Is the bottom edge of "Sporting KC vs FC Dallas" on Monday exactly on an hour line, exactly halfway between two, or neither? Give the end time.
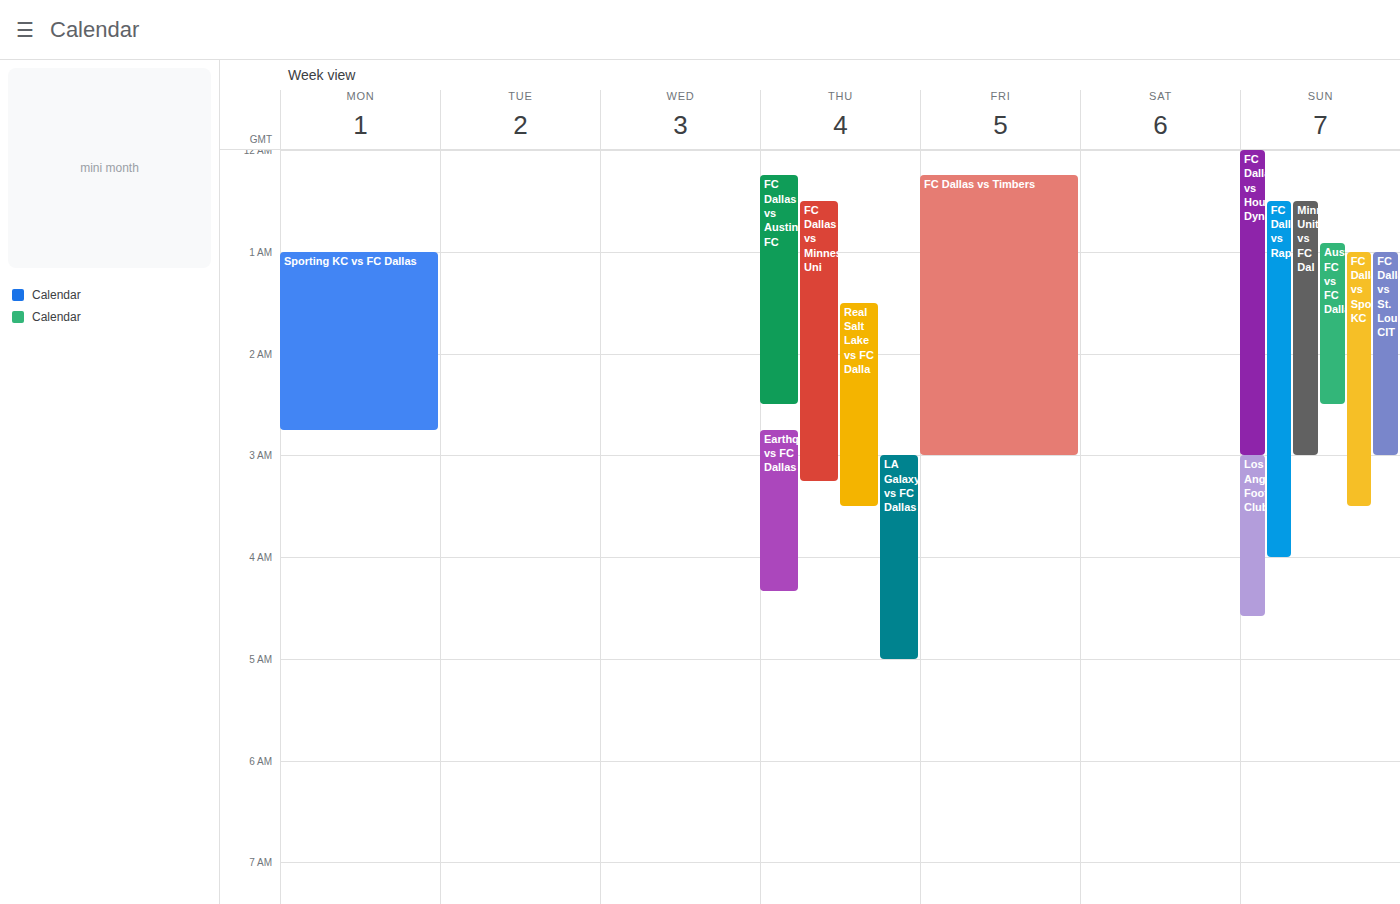
02:45 -- neither: three quarters of the way from the 02:00 line to the 03:00 line.